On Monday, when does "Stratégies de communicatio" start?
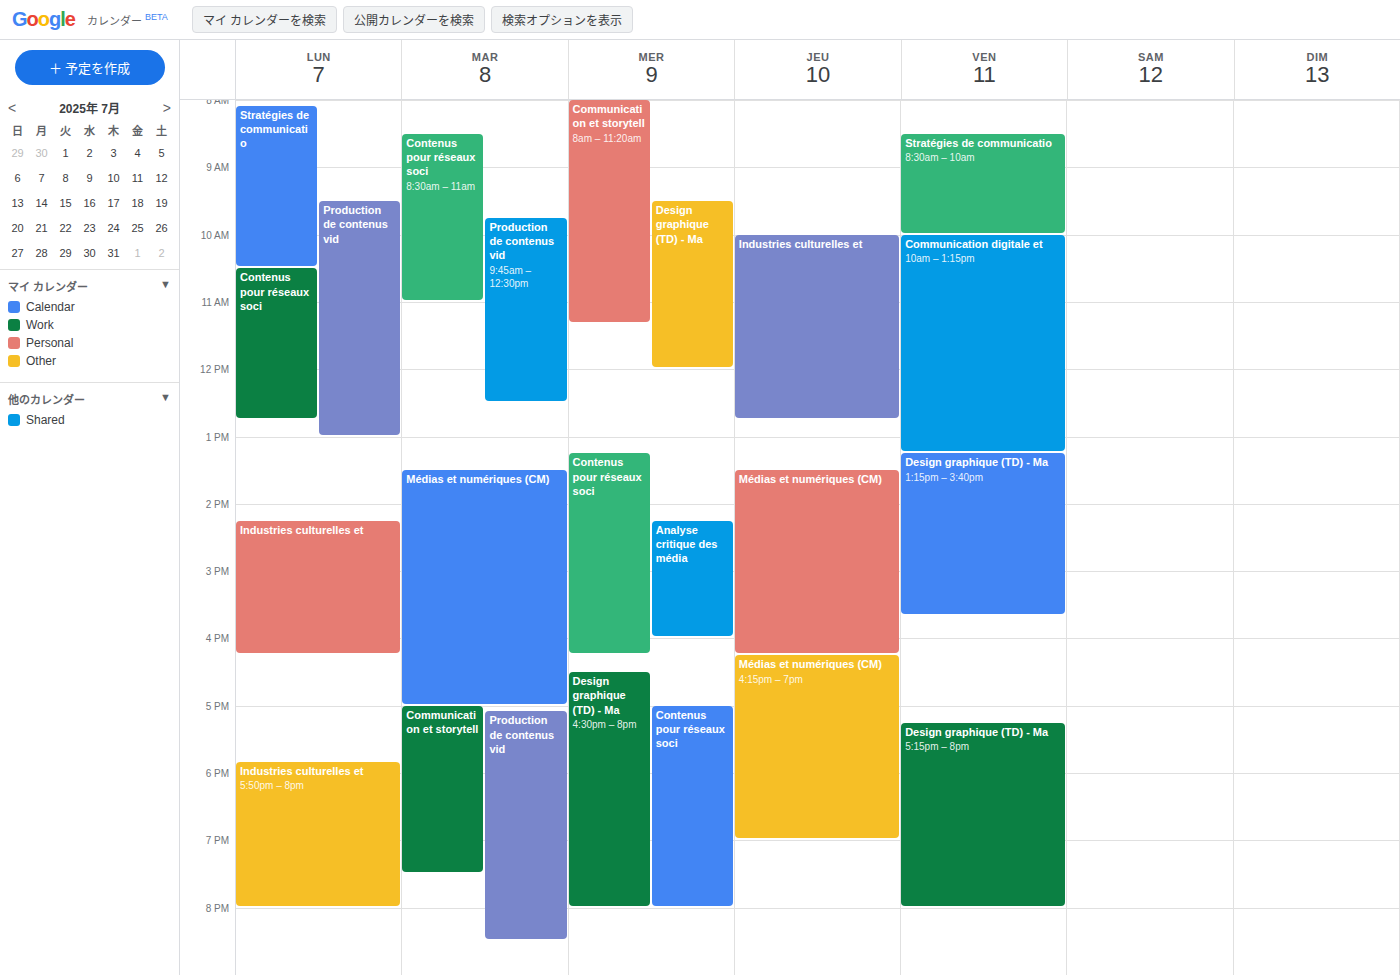
8:05 AM